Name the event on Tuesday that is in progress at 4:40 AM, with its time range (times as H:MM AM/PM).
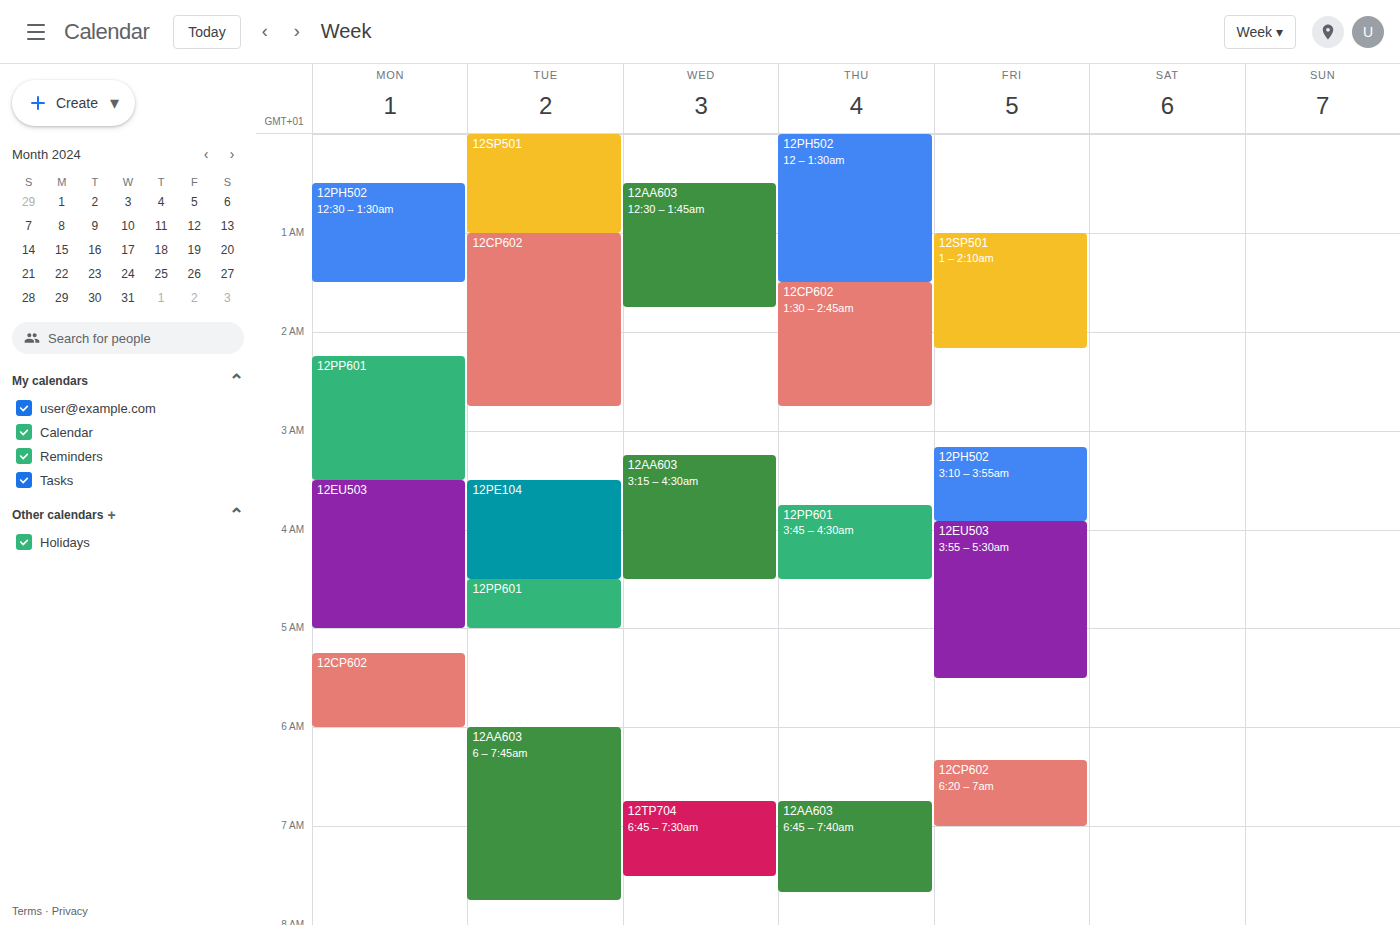
"12PP601", 4:30 AM to 5:00 AM